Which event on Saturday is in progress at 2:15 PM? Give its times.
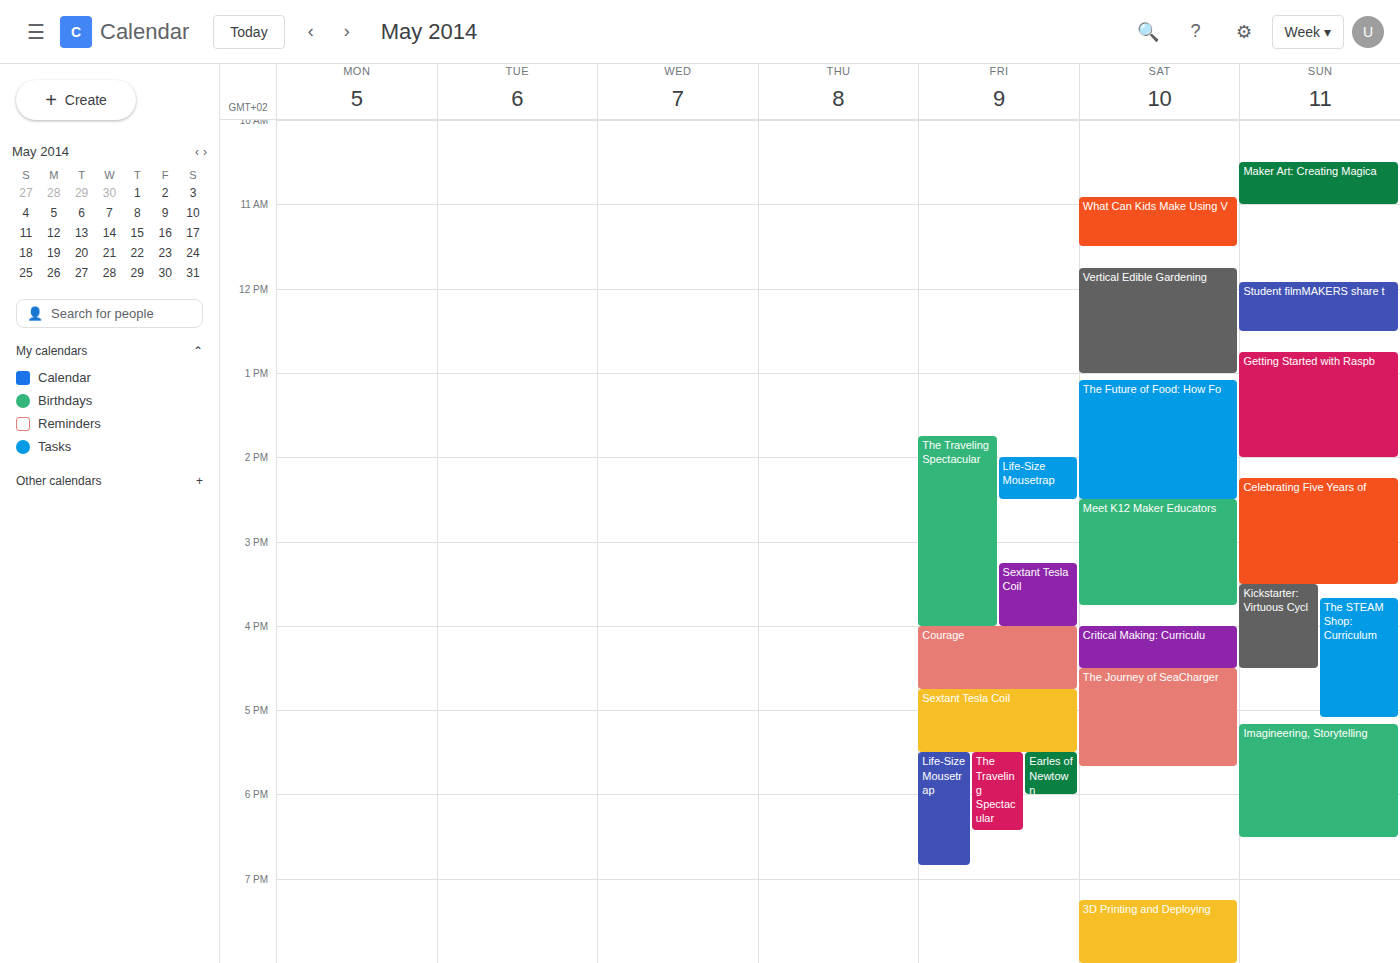
"The Future of Food: How Fo", 1:05 PM to 2:30 PM